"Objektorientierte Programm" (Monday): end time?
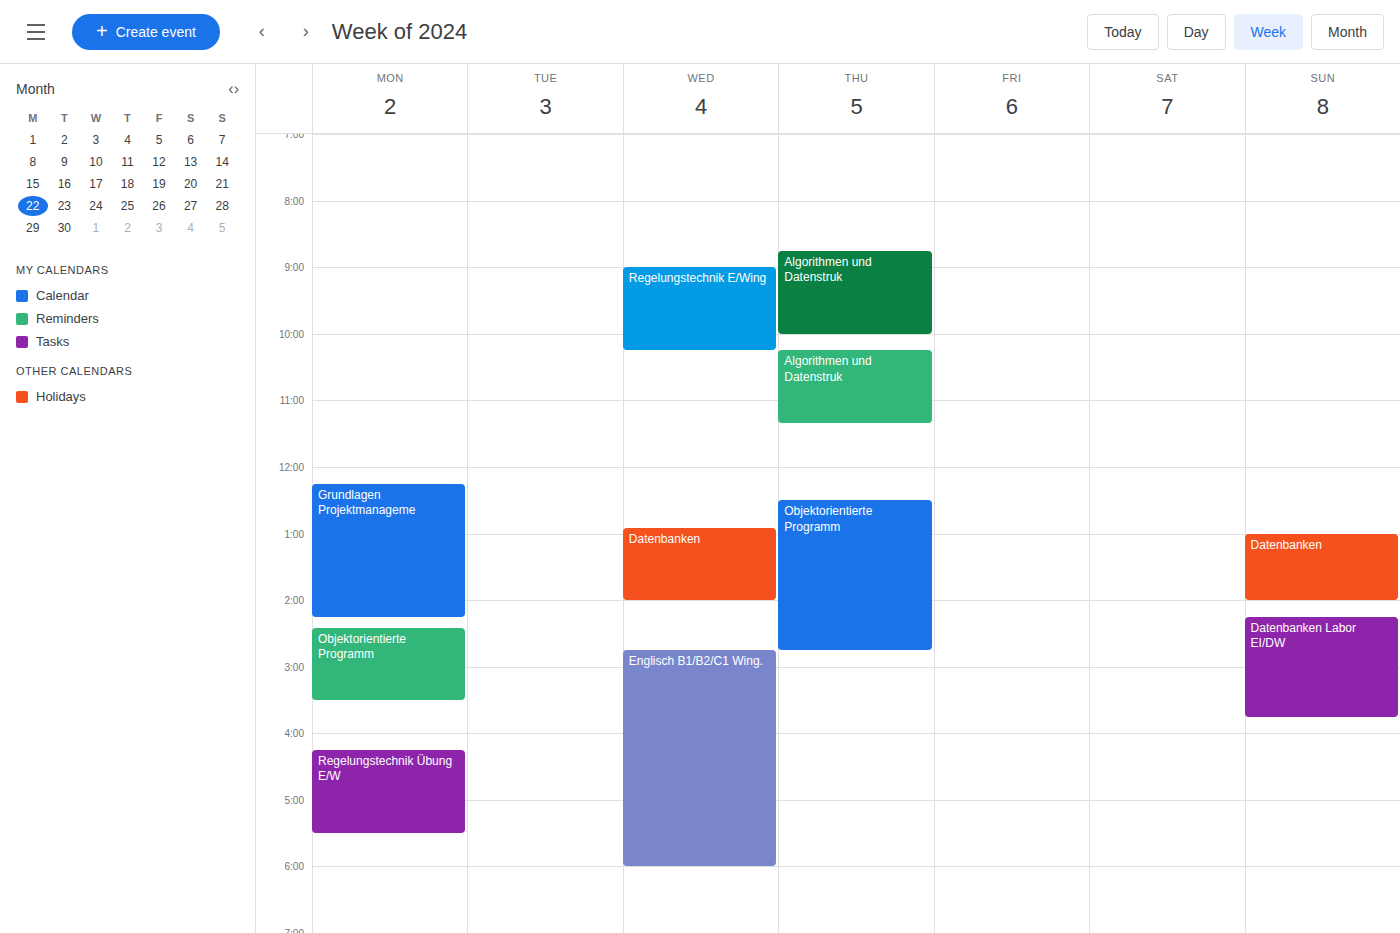
3:30 PM